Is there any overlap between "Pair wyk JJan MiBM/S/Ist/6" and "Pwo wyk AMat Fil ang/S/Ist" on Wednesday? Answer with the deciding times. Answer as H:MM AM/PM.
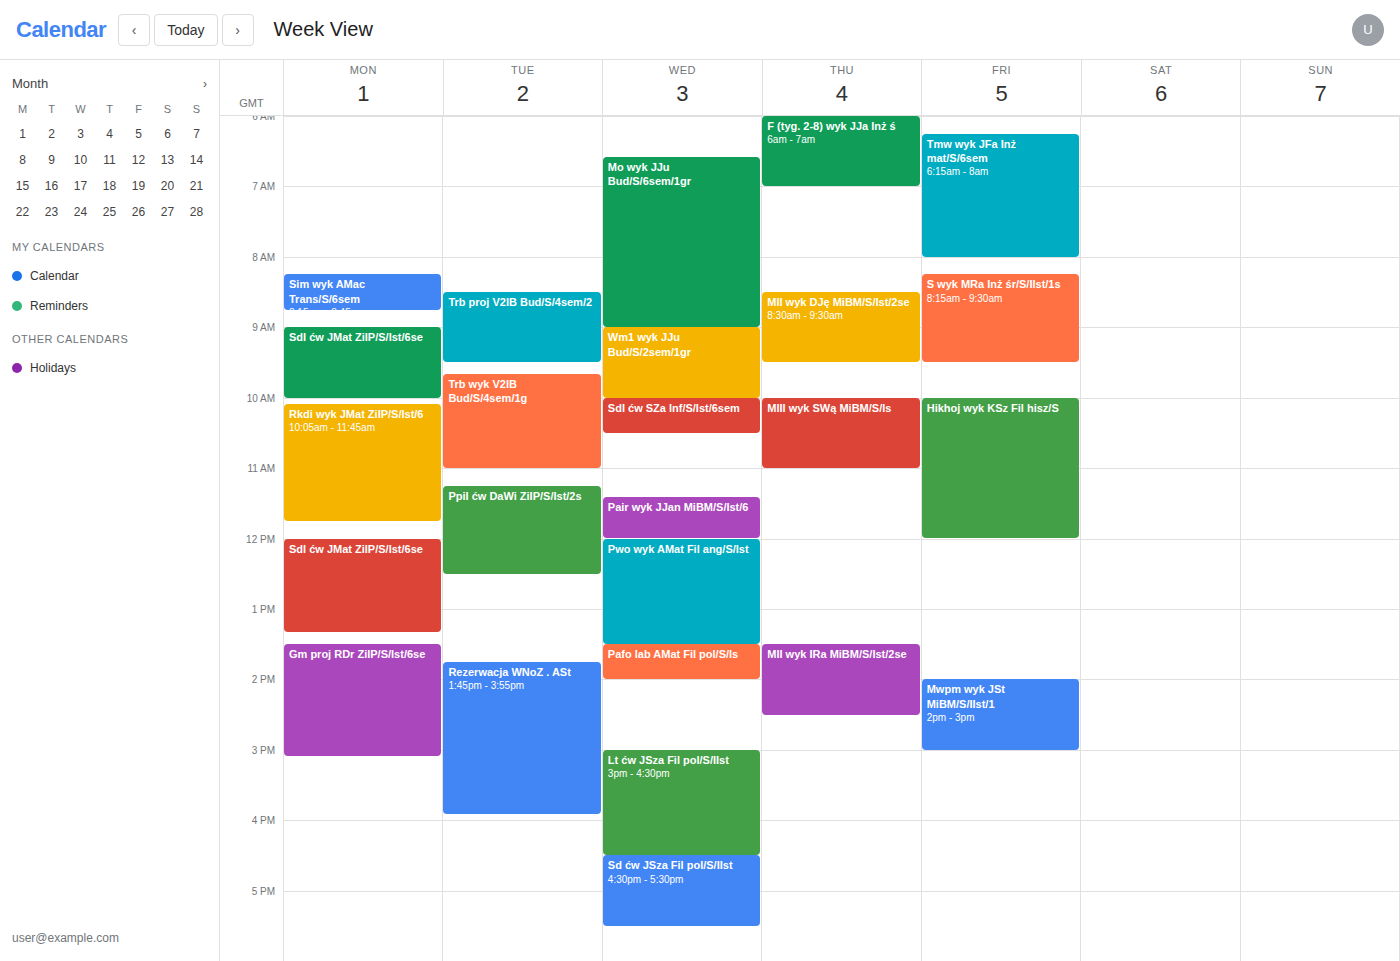
"Pair wyk JJan MiBM/S/Ist/6" ends at 12:00 PM, exactly when "Pwo wyk AMat Fil ang/S/Ist" starts -- they touch but do not overlap.